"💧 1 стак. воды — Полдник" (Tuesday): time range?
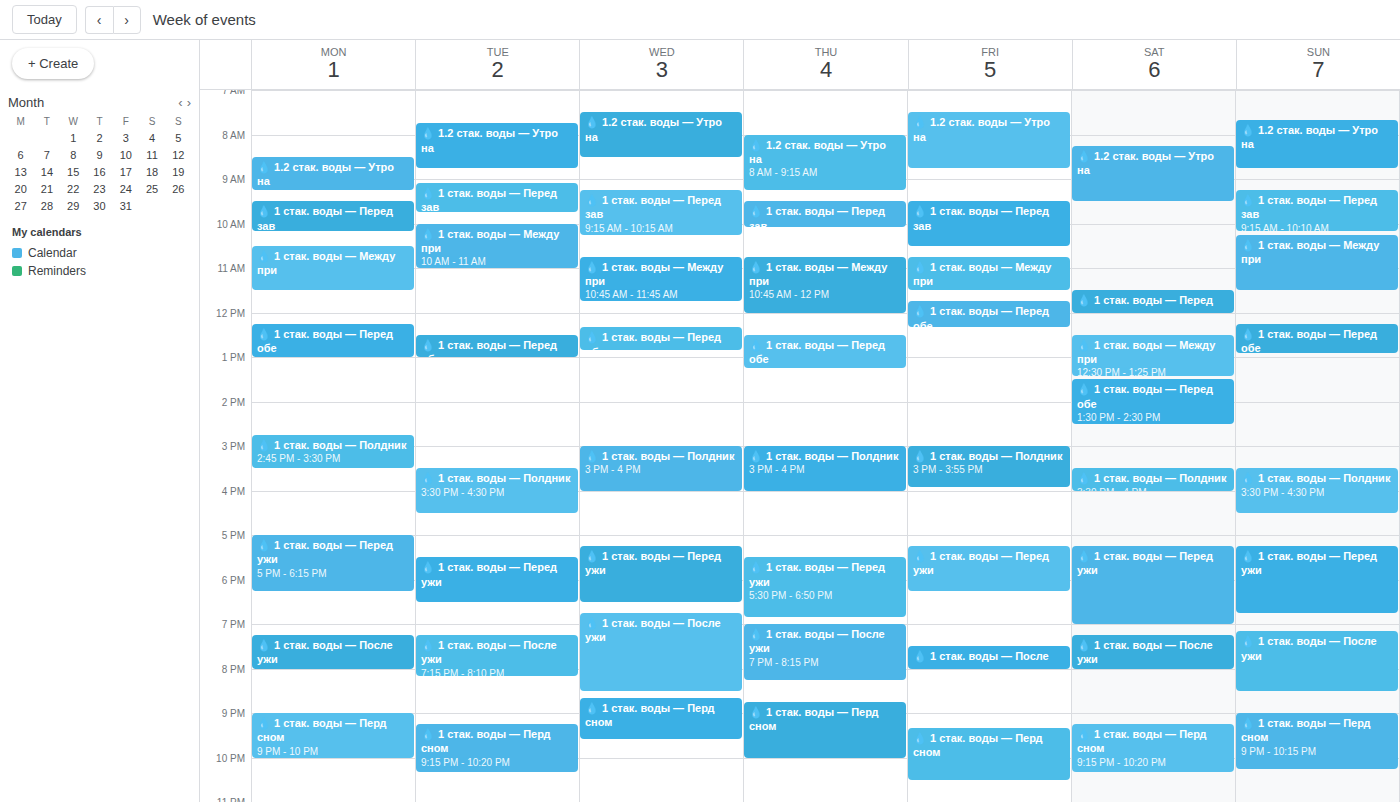
3:30 PM to 4:30 PM